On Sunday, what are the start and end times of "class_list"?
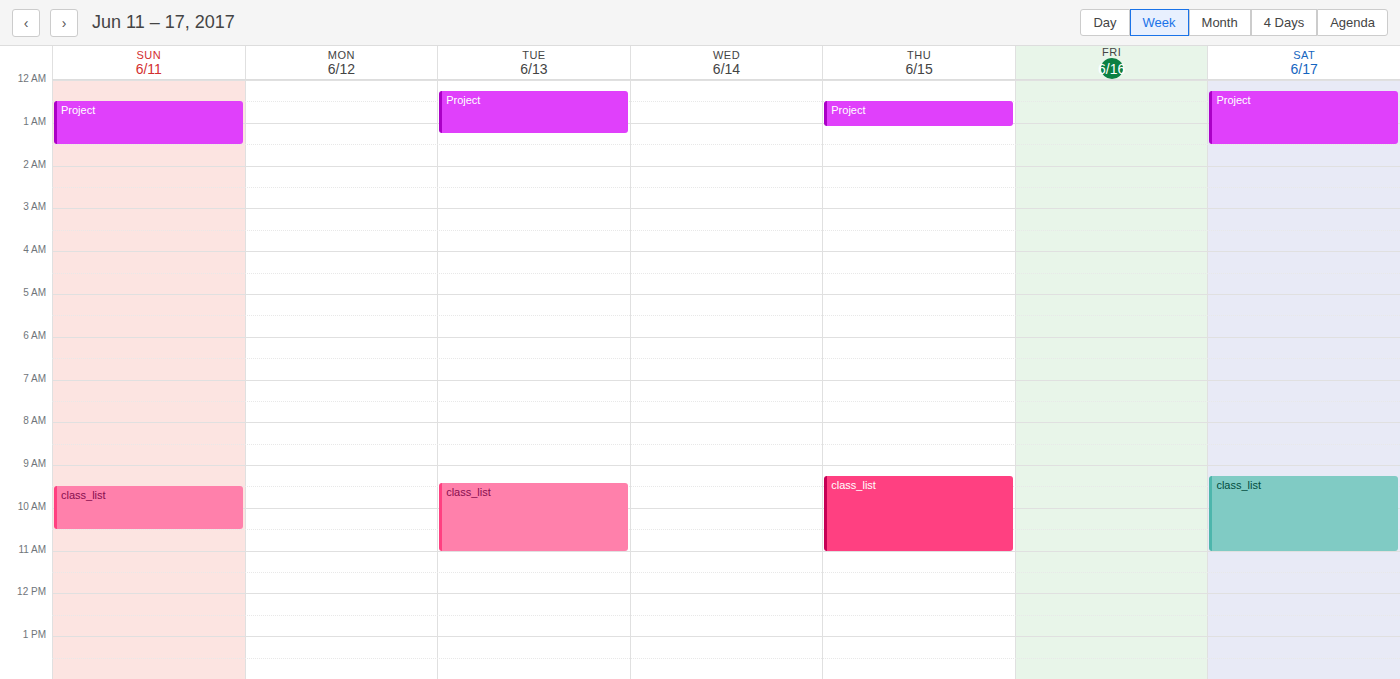
9:30 AM to 10:30 AM